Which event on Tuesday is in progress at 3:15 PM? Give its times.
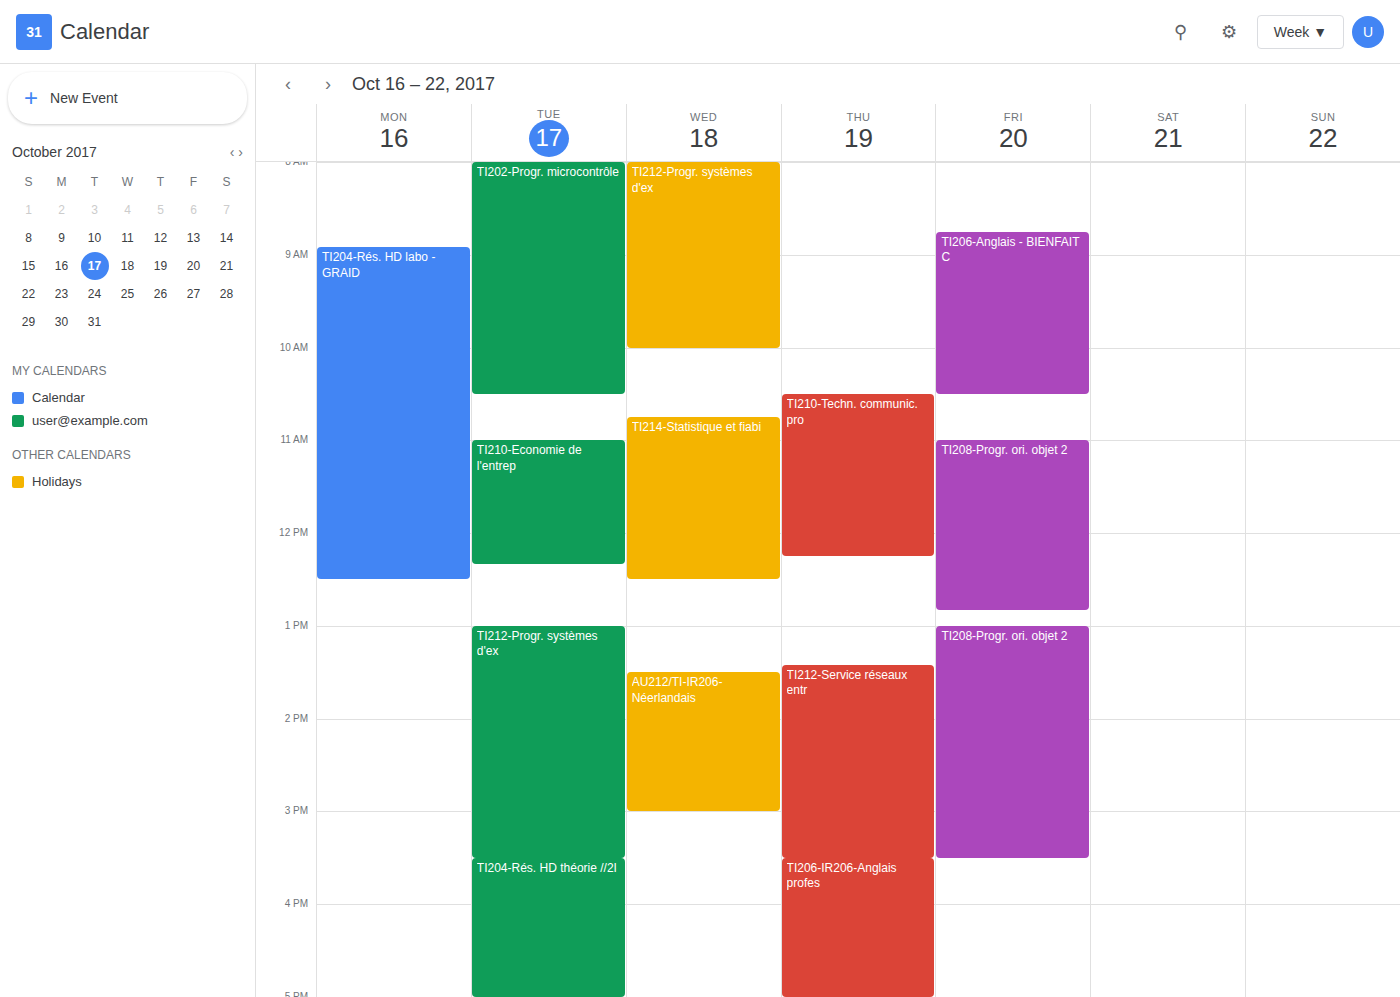
"TI212-Progr. systèmes d'ex", 1:00 PM to 3:30 PM